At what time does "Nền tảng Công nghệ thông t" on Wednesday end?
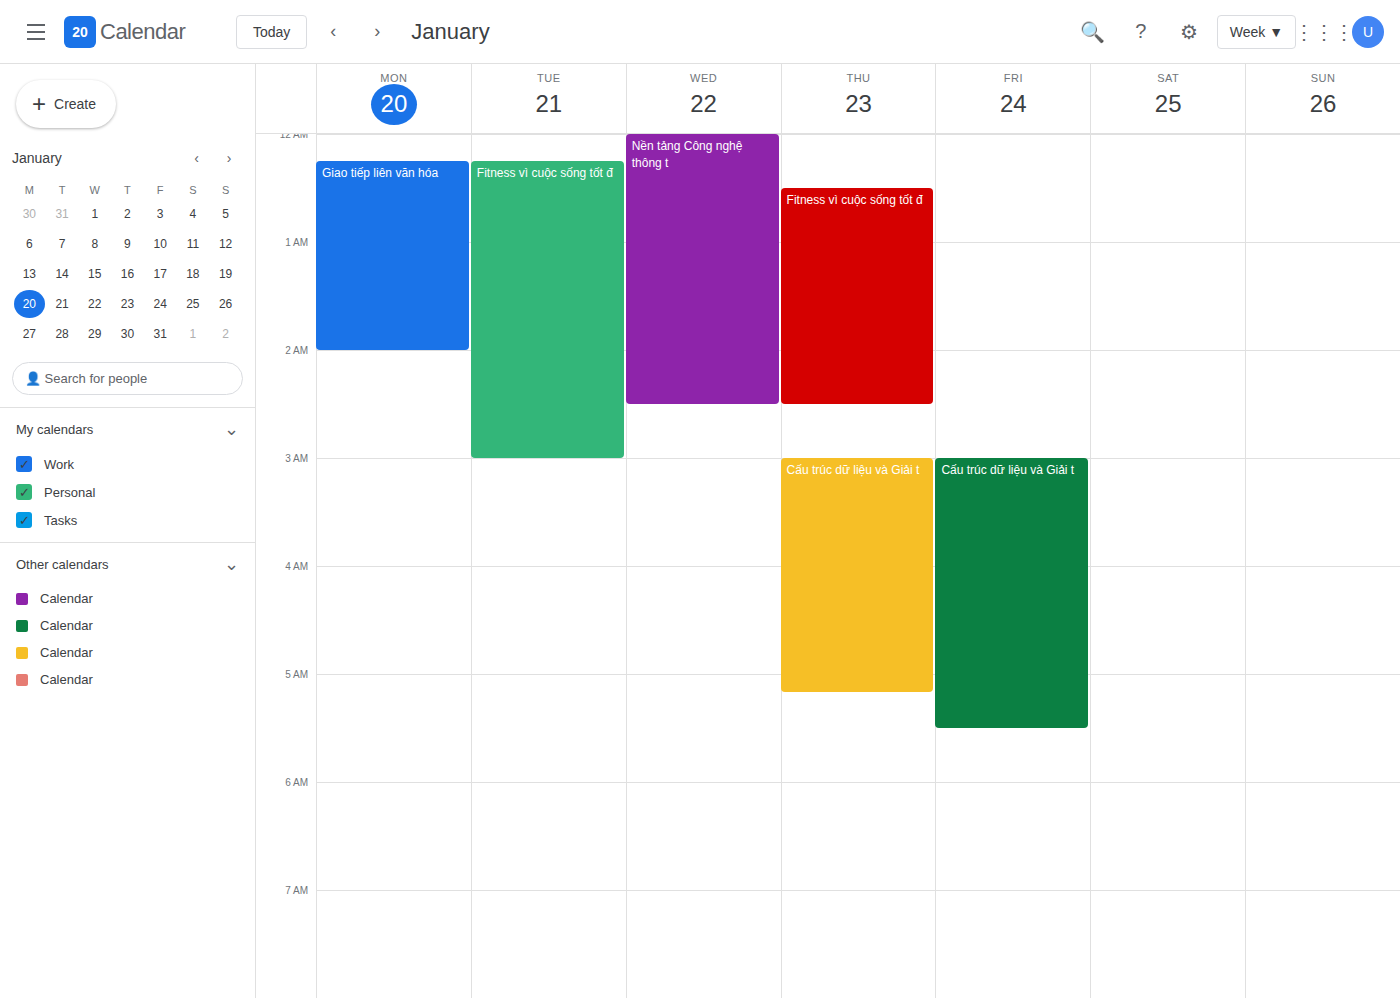
2:30 AM